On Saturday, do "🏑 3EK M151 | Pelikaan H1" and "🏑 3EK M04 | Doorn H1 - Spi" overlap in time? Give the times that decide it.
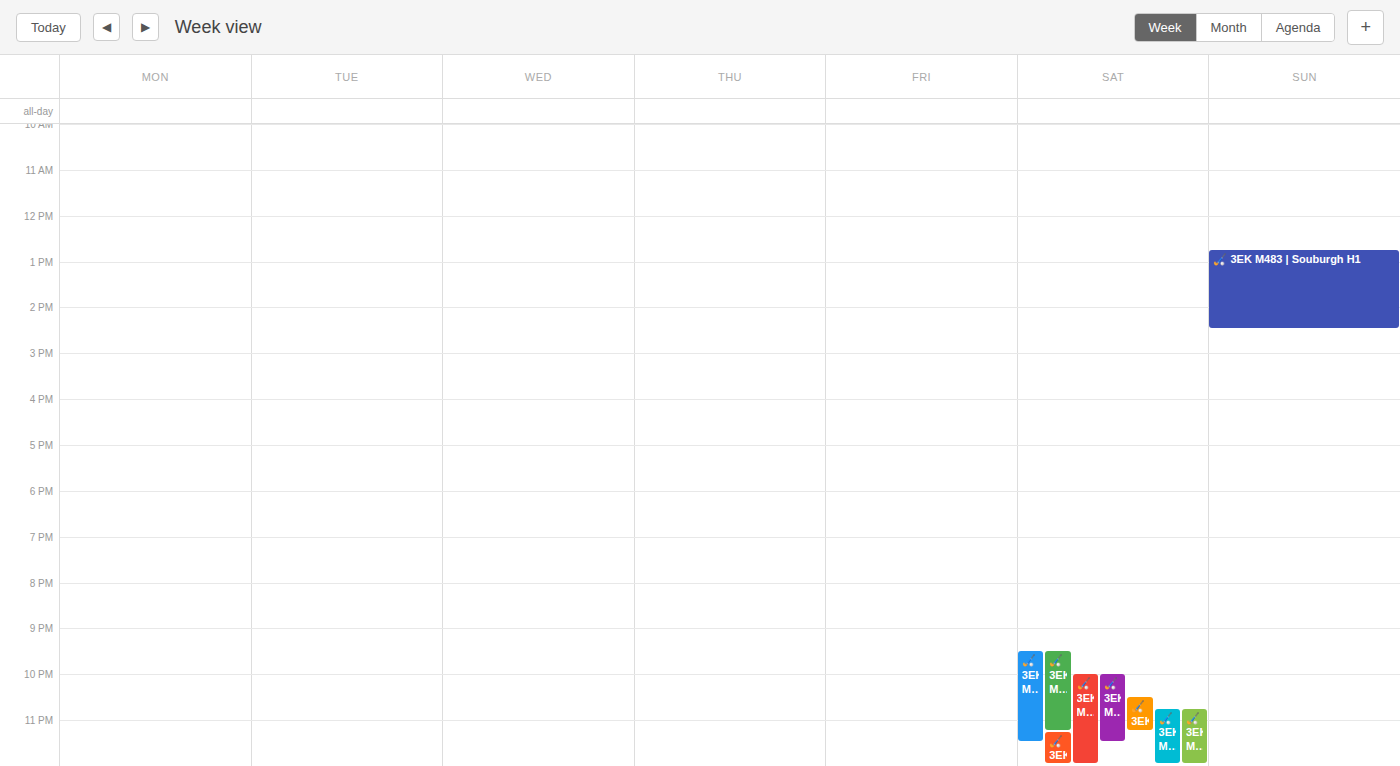
"🏑 3EK M04 | Doorn H1 - Spi" runs 9:30 PM to 11:15 PM, inside "🏑 3EK M151 | Pelikaan H1" -- they overlap.